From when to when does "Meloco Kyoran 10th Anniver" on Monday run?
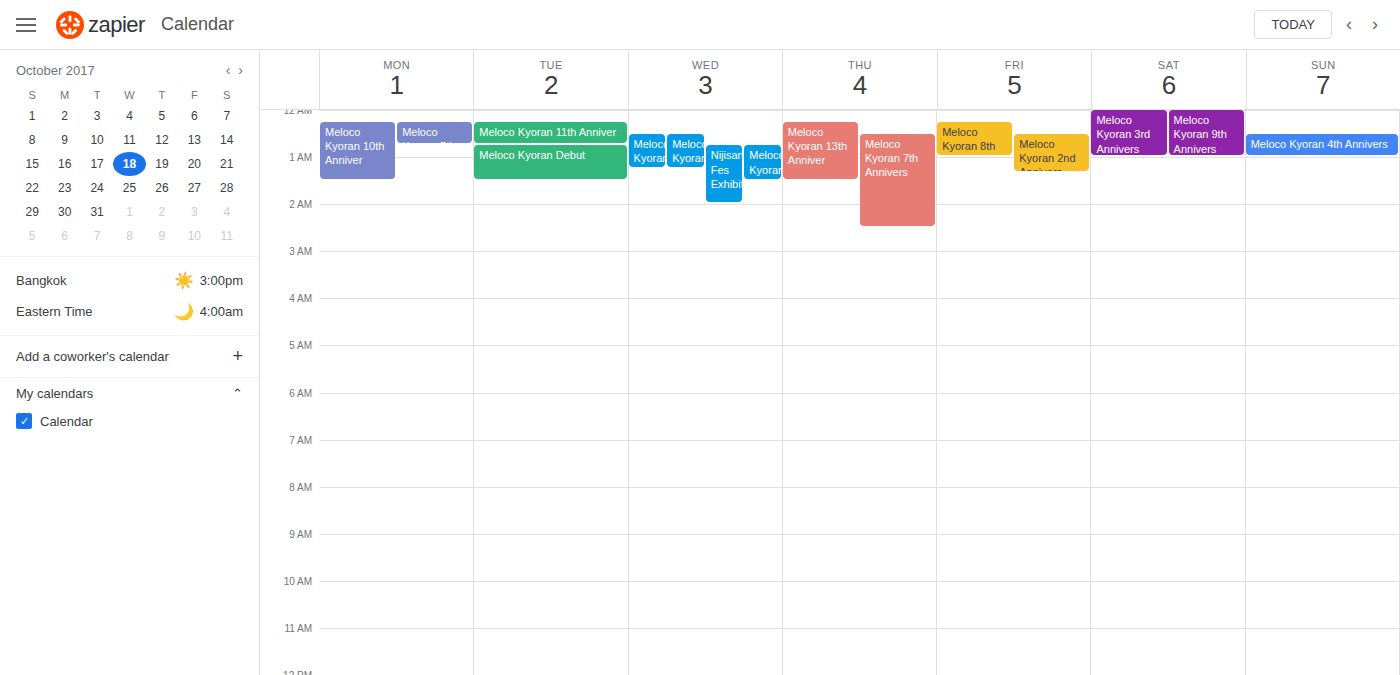
12:15 AM to 1:30 AM